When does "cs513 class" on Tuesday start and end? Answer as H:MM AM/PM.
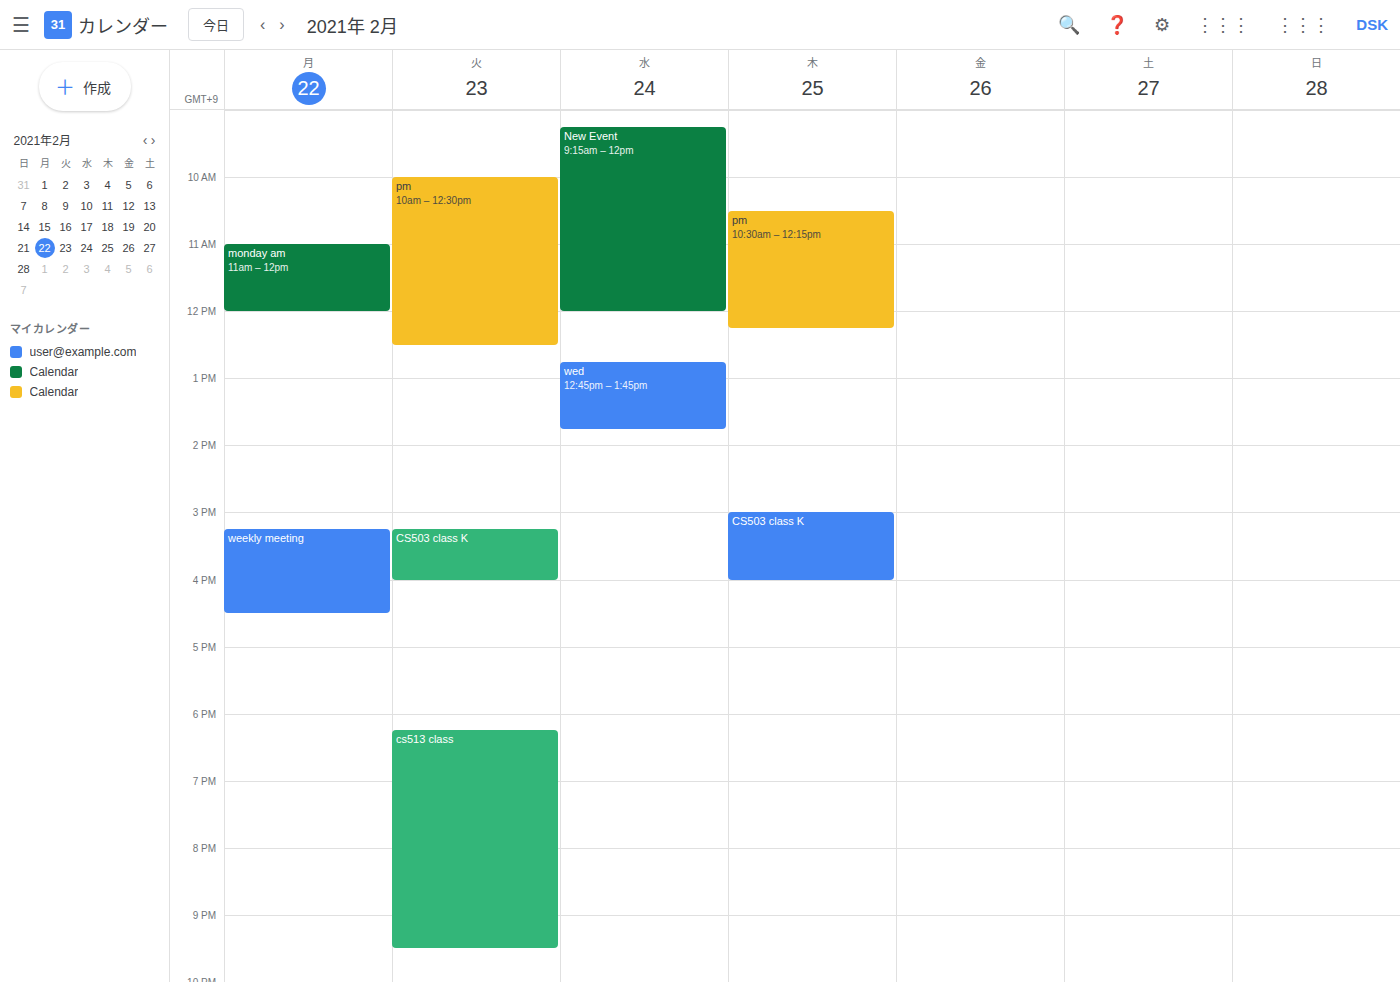
6:15 PM to 9:30 PM